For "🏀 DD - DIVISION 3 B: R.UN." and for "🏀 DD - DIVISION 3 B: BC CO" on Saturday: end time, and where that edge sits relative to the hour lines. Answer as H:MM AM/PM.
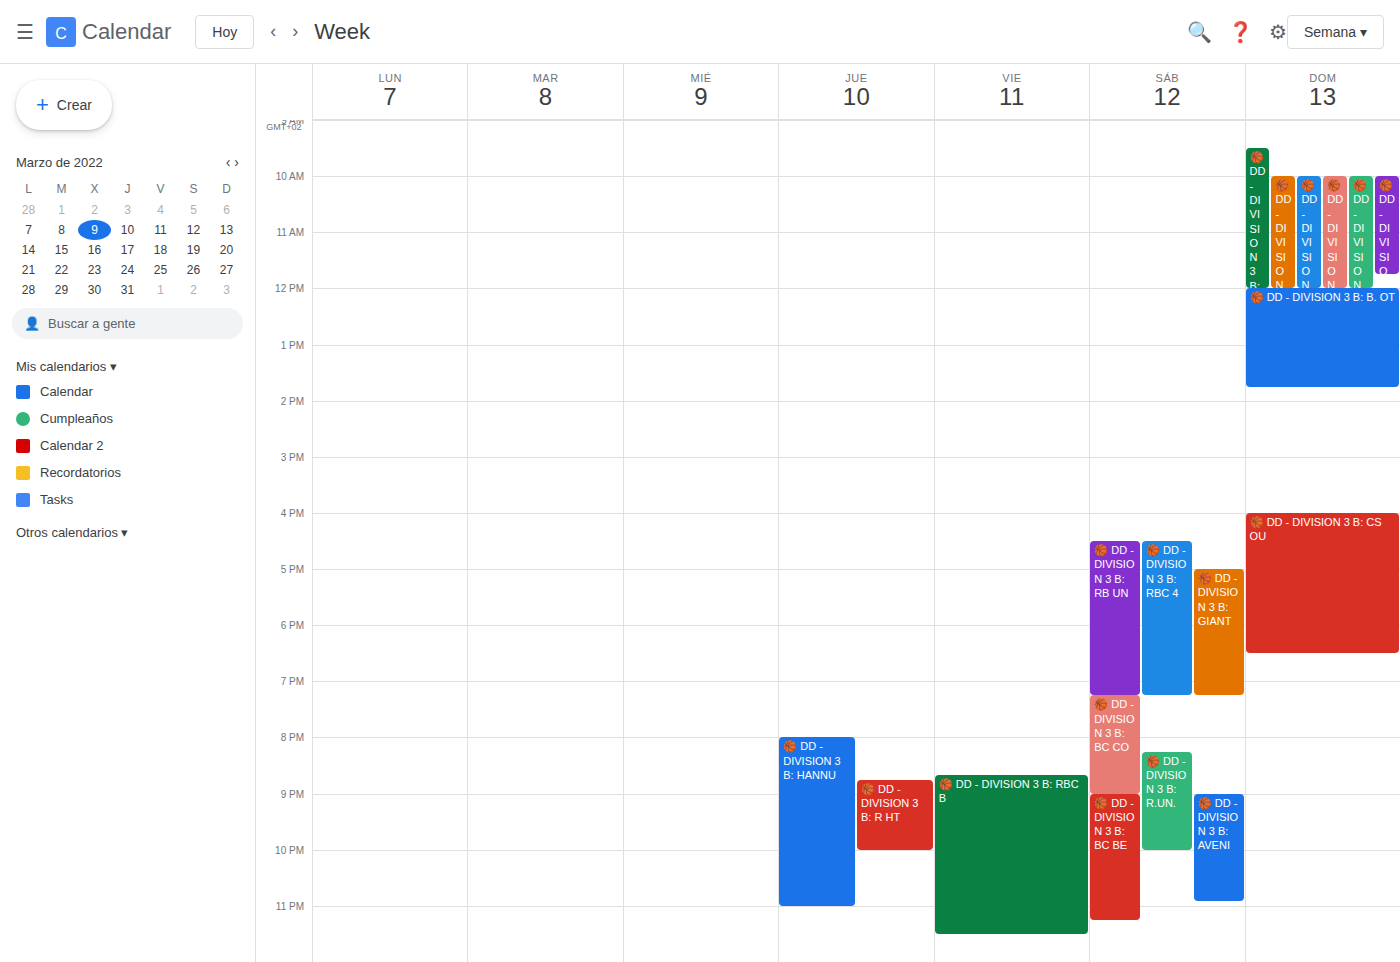
"🏀 DD - DIVISION 3 B: R.UN.": 10:00 PM, exactly on the 10 PM line. "🏀 DD - DIVISION 3 B: BC CO": 9:00 PM, exactly on the 9 PM line.